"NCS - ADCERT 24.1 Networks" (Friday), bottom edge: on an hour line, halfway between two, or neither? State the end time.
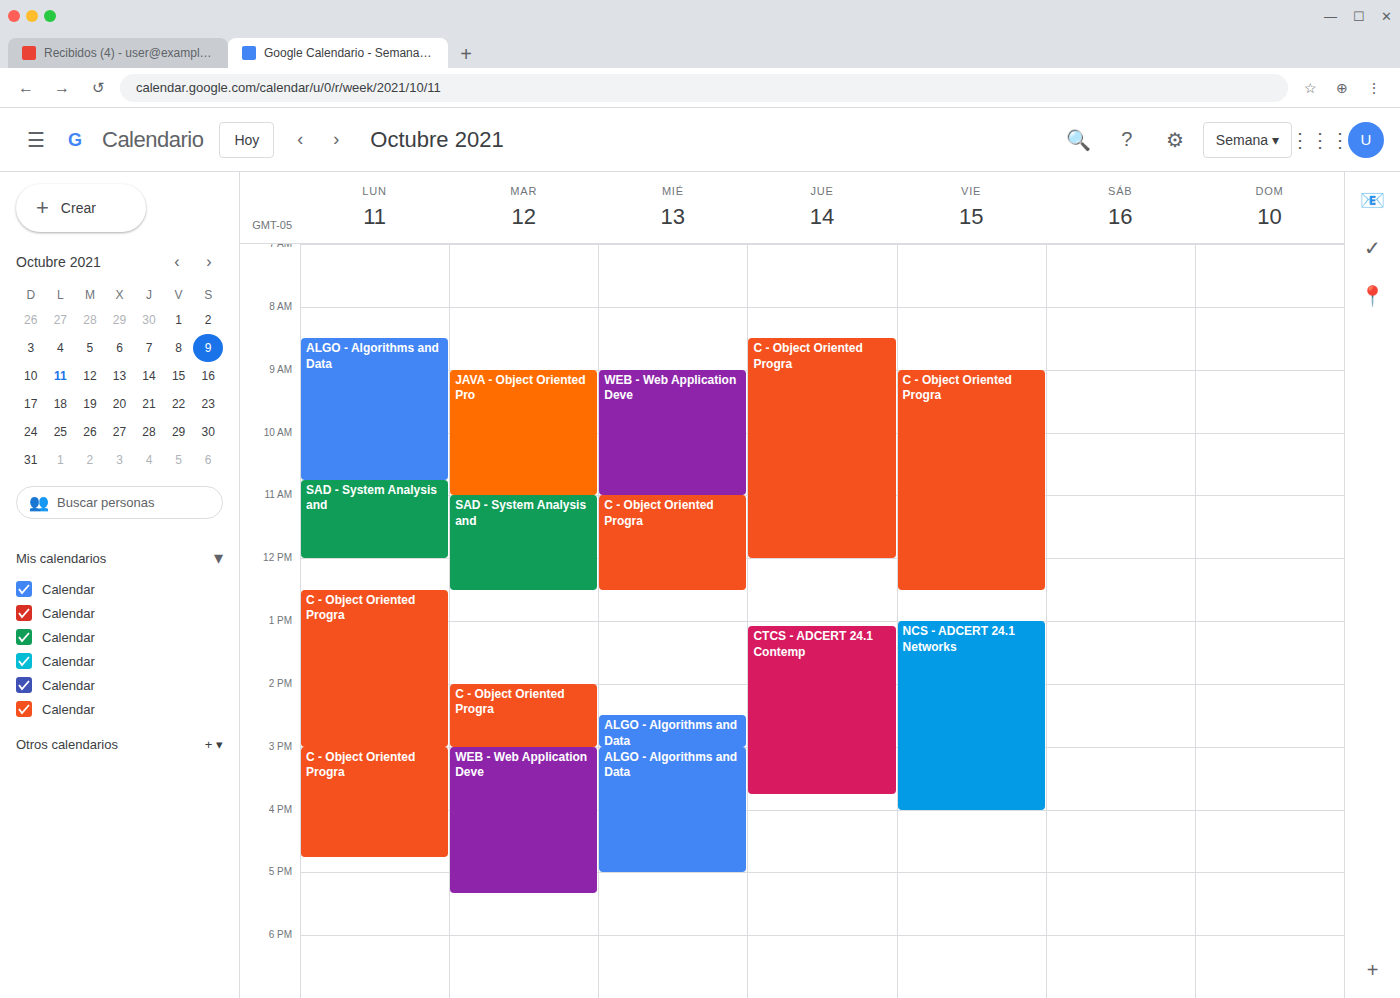
4:00 PM -- exactly on the 4 PM line.